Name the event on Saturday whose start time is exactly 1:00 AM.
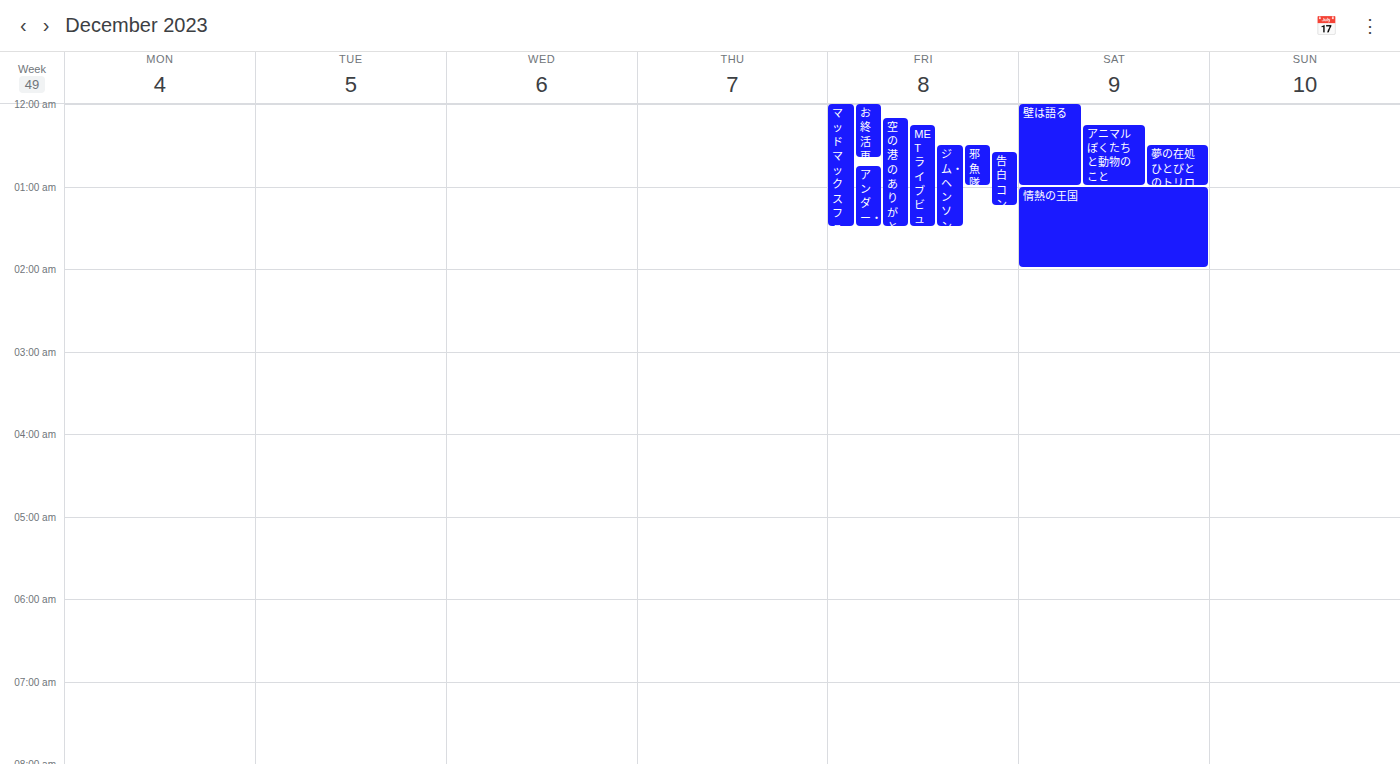
"情熱の王国"